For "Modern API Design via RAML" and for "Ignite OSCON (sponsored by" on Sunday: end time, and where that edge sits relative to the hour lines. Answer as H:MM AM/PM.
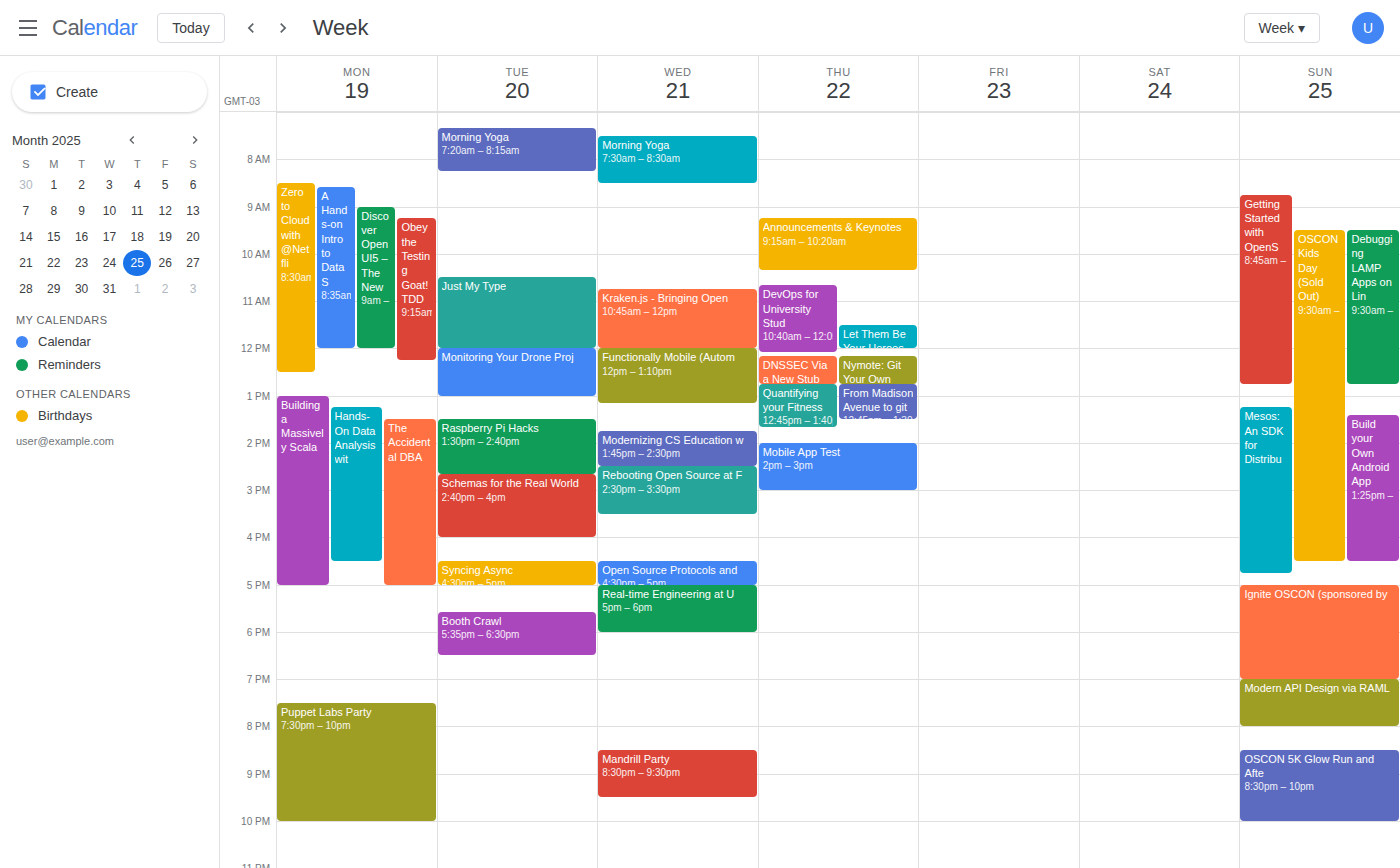
"Modern API Design via RAML": 8:00 PM, exactly on the 8 PM line. "Ignite OSCON (sponsored by": 7:00 PM, exactly on the 7 PM line.